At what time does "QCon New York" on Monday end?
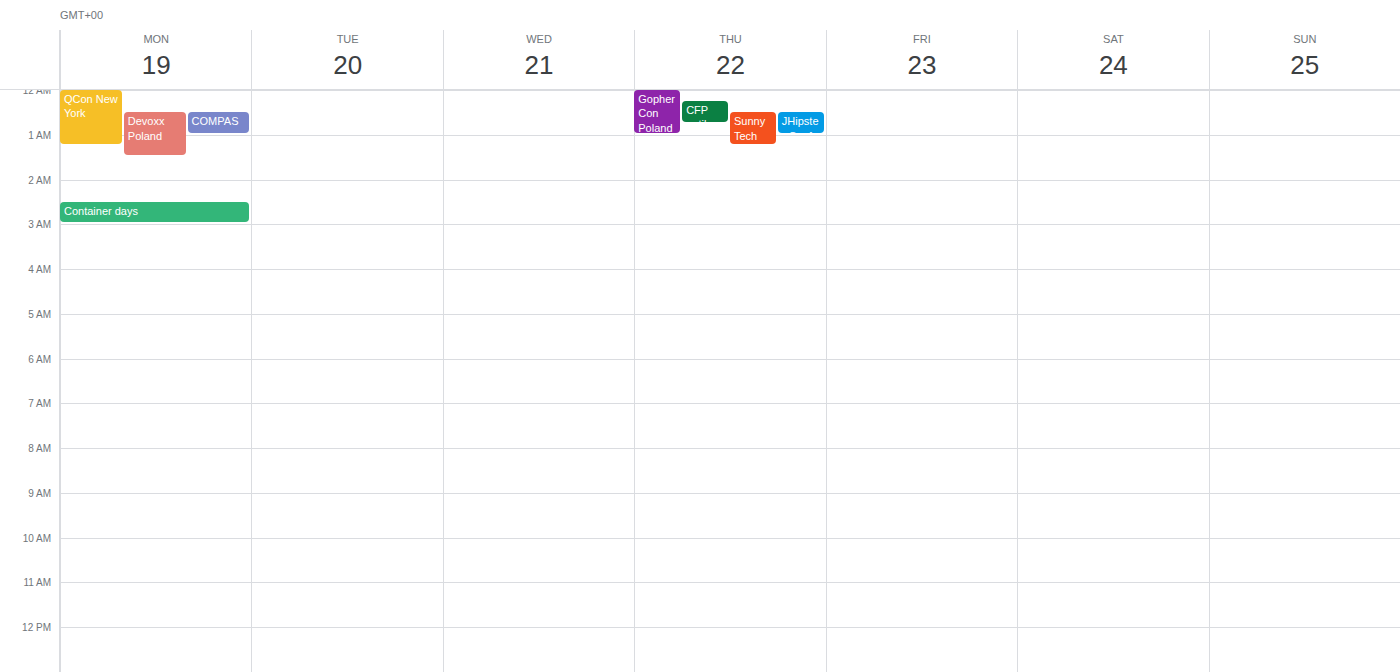
1:15 AM